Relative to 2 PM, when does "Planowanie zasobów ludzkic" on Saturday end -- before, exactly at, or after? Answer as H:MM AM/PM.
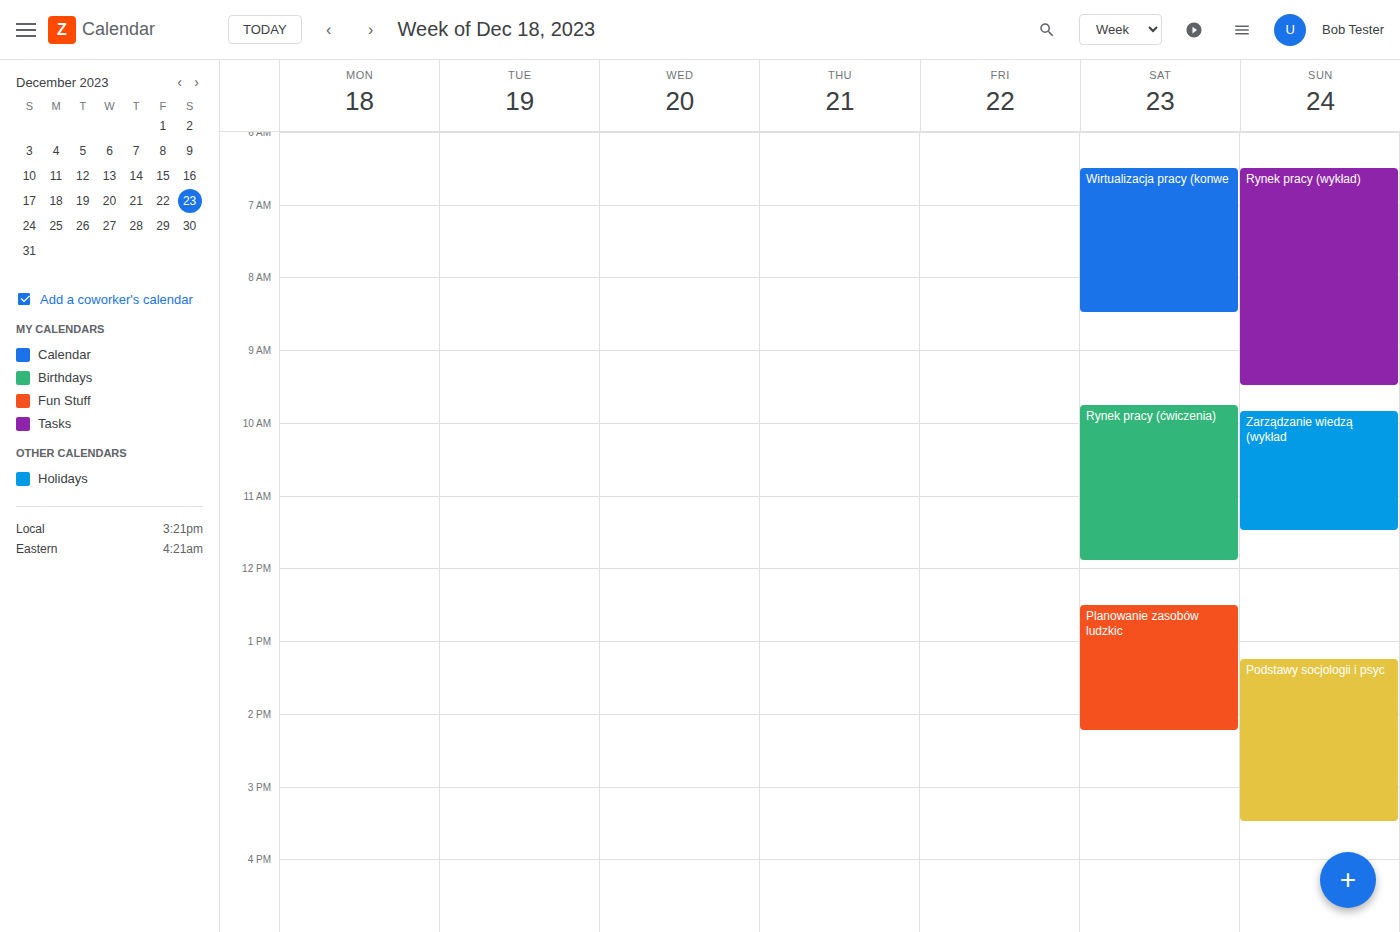
2:15 PM -- after 2 PM, 15 minutes below the 2 PM line.